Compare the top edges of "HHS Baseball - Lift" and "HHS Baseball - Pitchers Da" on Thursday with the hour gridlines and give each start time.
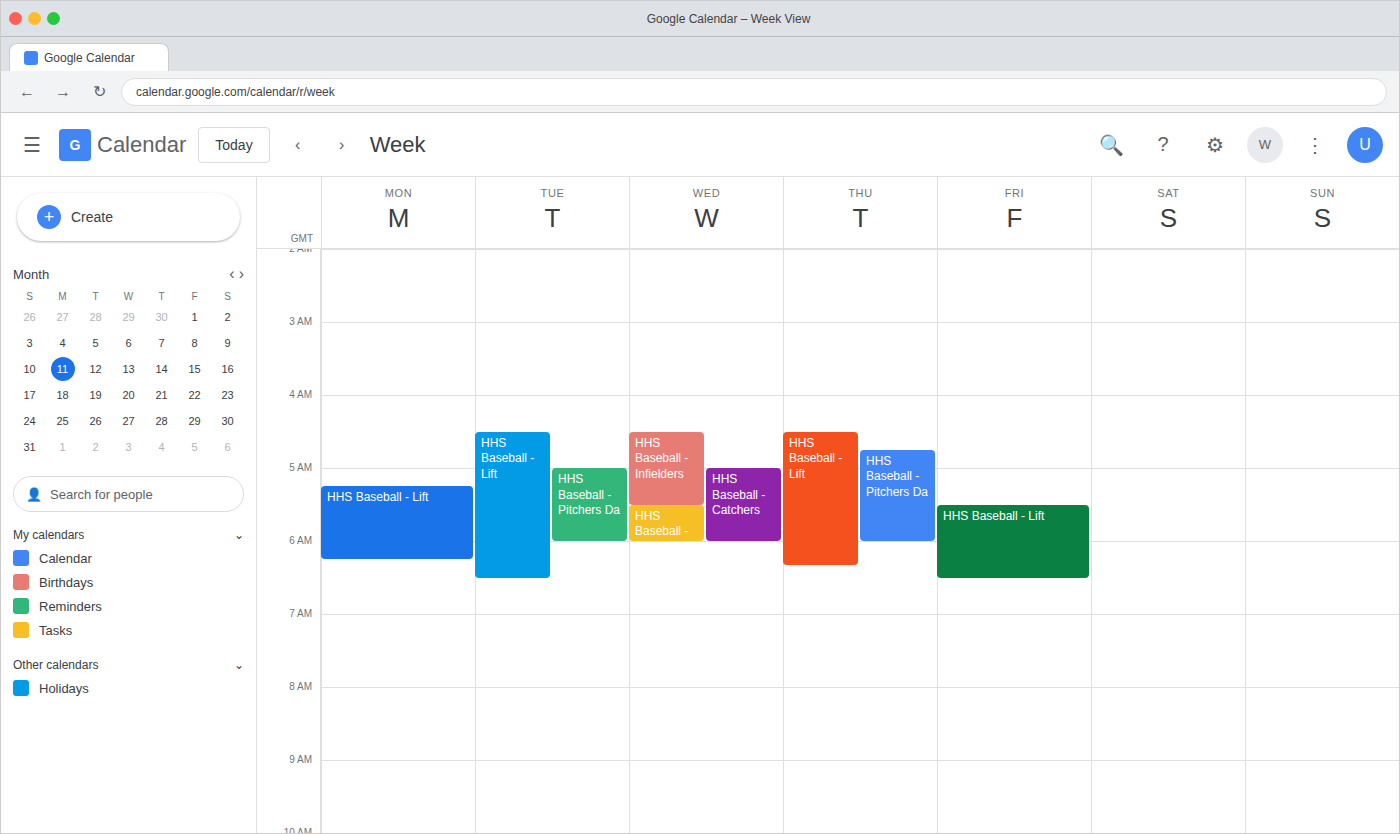
"HHS Baseball - Lift": 4:30 AM, halfway between the 4 AM and 5 AM lines. "HHS Baseball - Pitchers Da": 4:45 AM, neither: three quarters of the way from the 4 AM line to the 5 AM line.